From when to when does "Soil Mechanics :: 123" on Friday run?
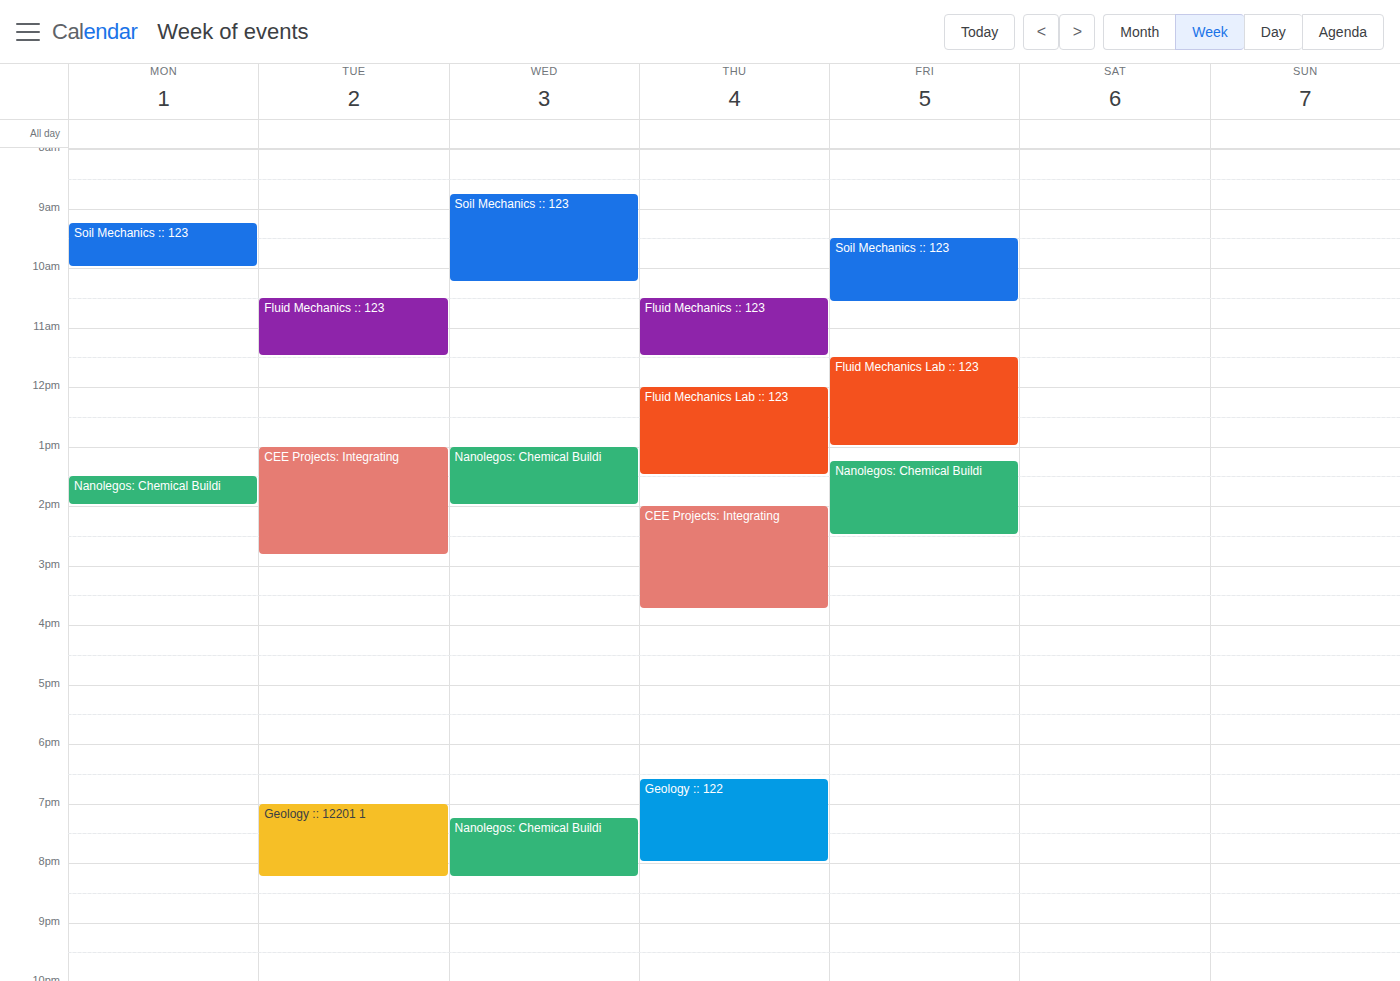
09:30 to 10:35